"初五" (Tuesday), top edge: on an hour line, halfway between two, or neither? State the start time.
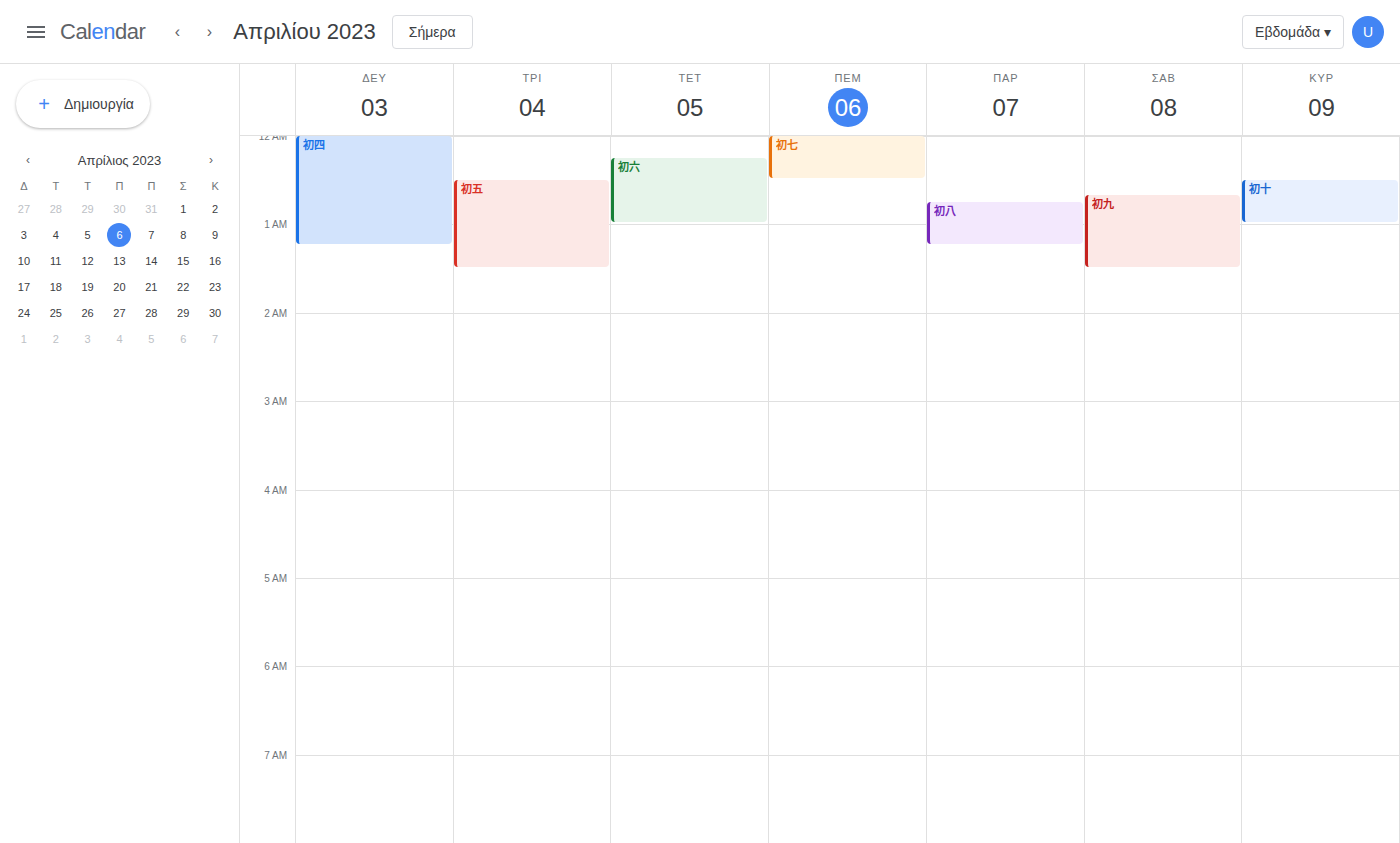
12:30 AM -- halfway between the 12 AM and 1 AM lines.